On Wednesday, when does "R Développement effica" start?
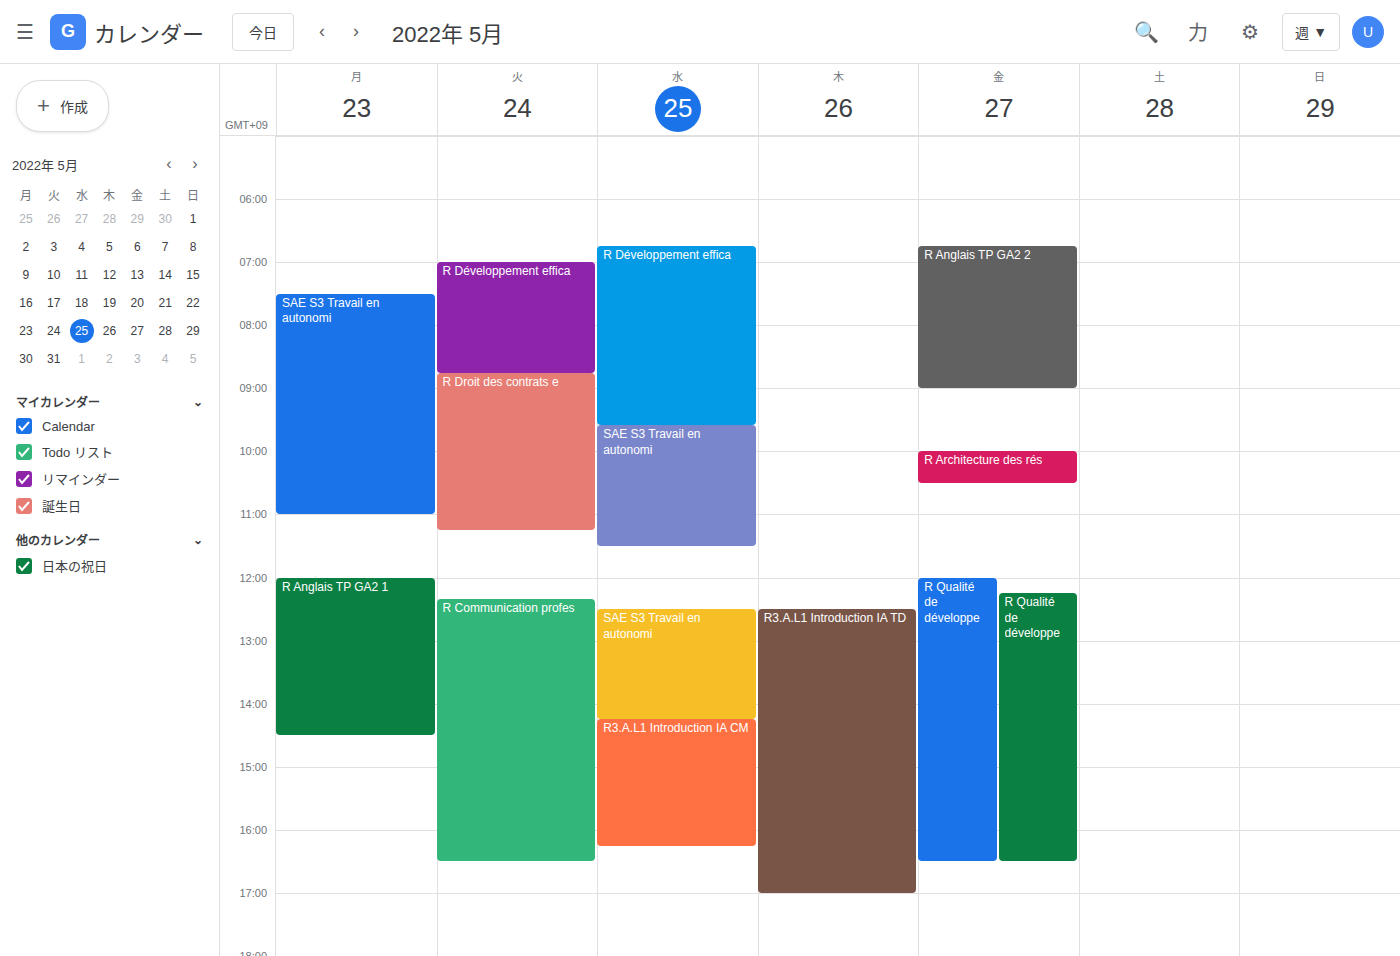
6:45 AM